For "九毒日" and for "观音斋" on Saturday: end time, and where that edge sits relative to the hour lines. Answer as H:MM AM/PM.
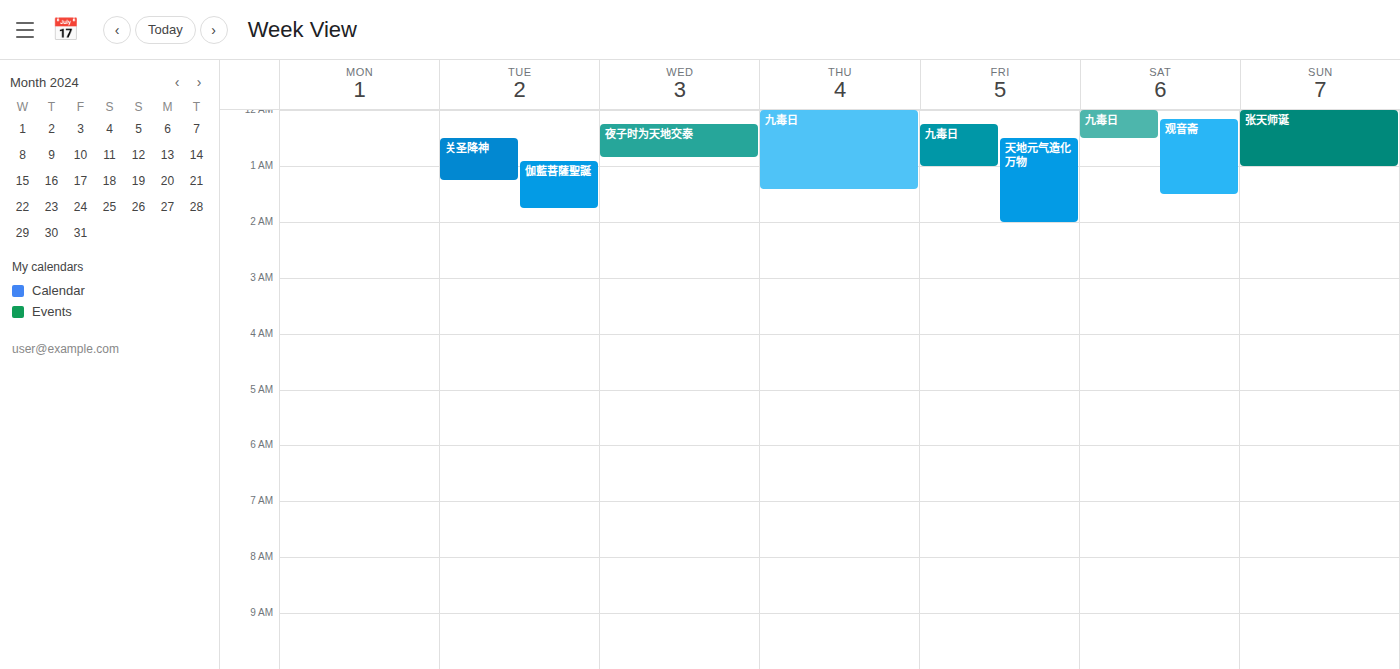
"九毒日": 12:30 AM, halfway between the 12 AM and 1 AM lines. "观音斋": 1:30 AM, halfway between the 1 AM and 2 AM lines.